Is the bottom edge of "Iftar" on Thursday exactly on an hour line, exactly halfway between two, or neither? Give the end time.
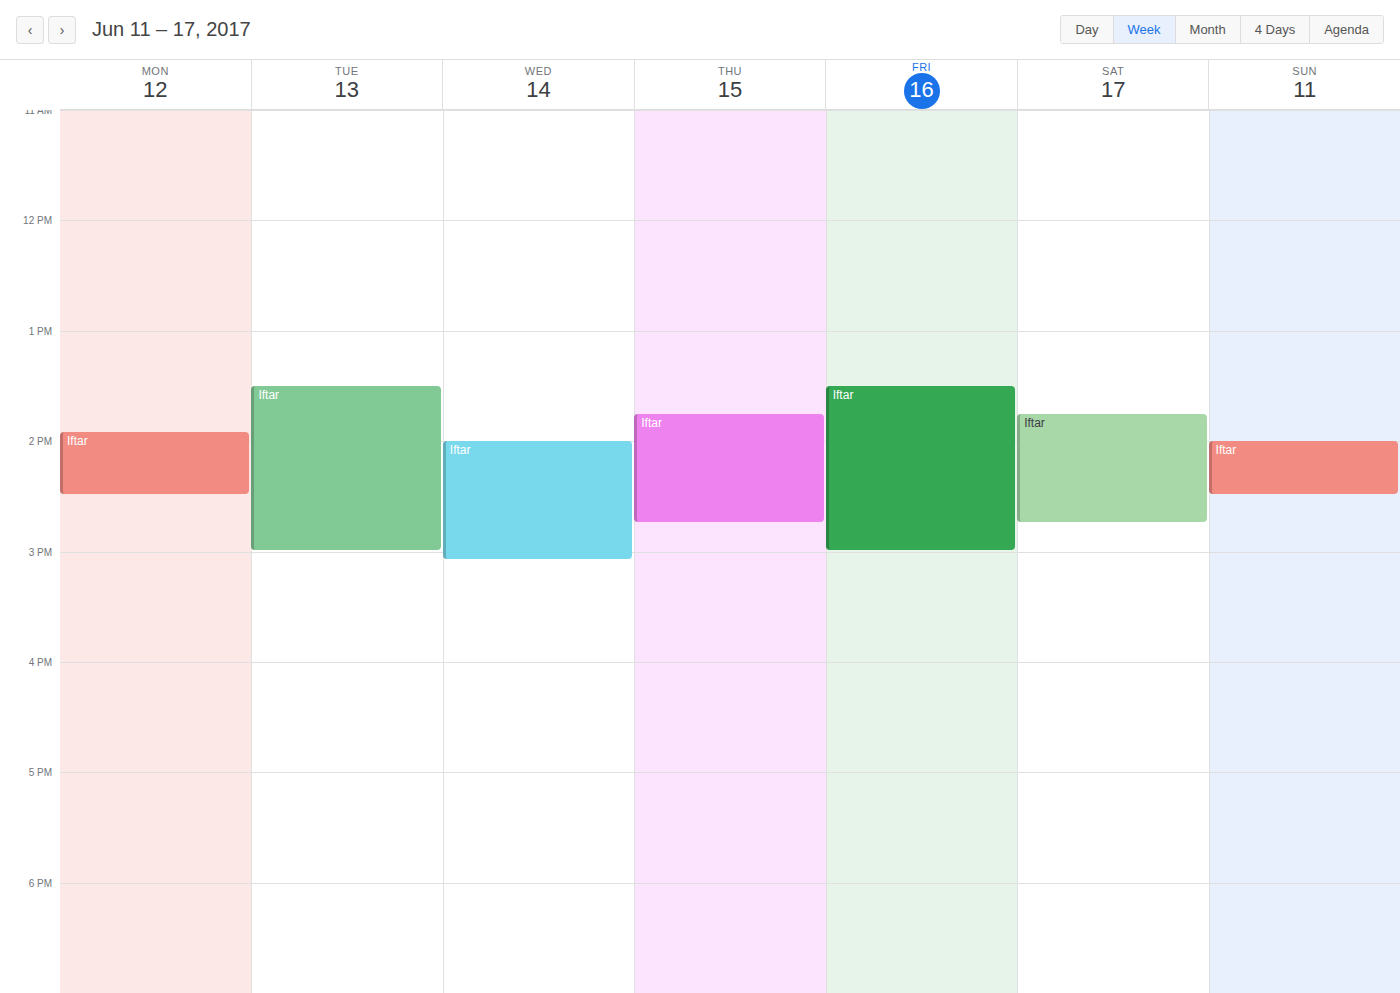
2:45 PM -- neither: three quarters of the way from the 2 PM line to the 3 PM line.